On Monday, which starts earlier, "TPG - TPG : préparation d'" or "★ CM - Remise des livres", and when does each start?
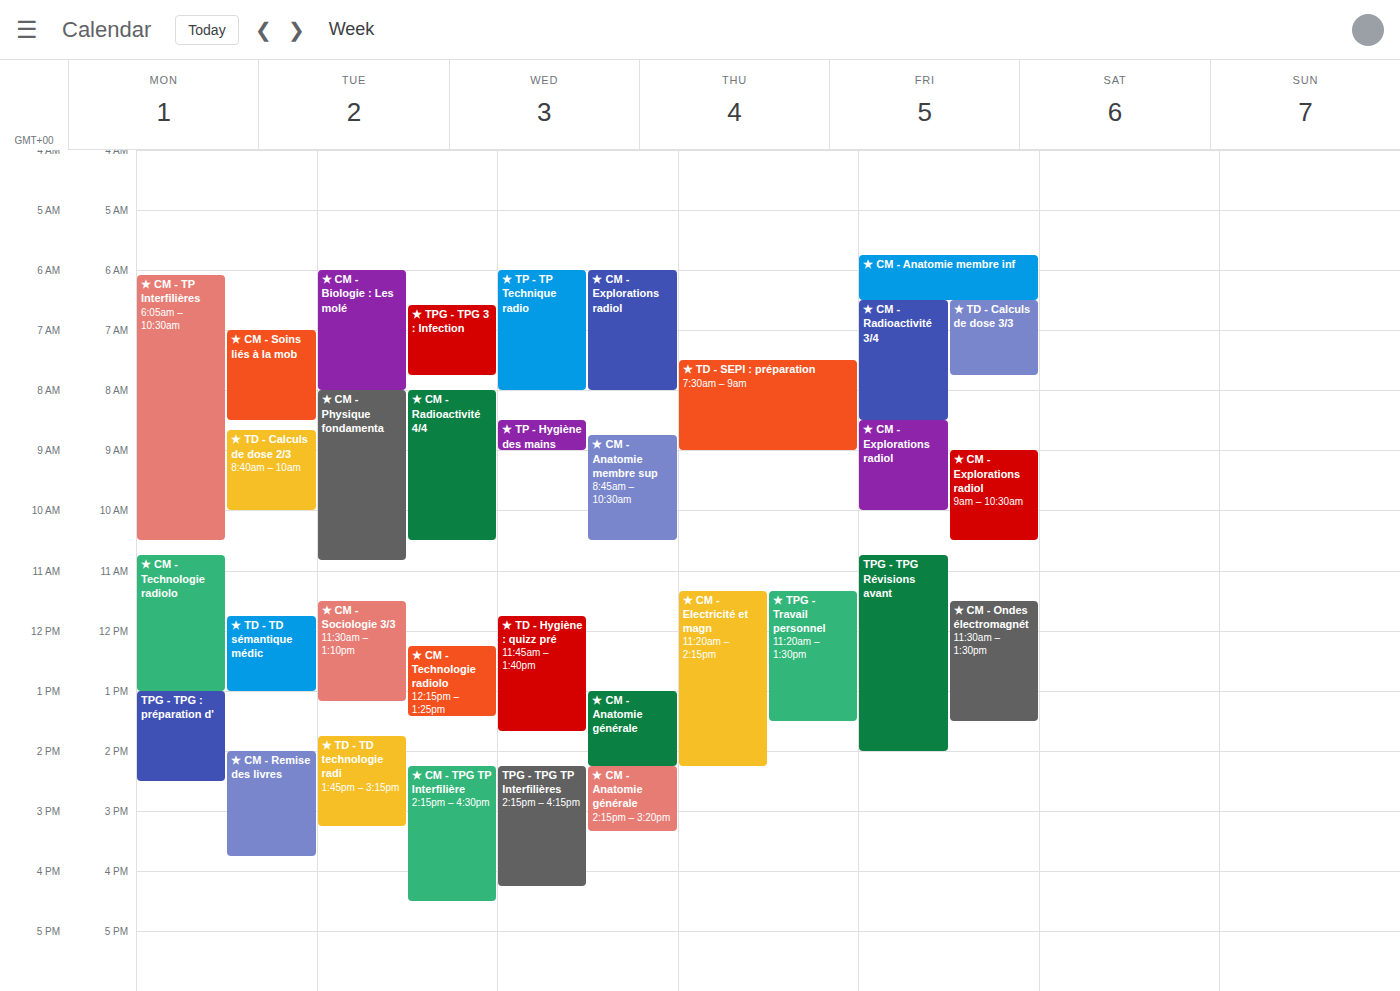
"TPG - TPG : préparation d'" 1:00 PM; "★ CM - Remise des livres" 2:00 PM.